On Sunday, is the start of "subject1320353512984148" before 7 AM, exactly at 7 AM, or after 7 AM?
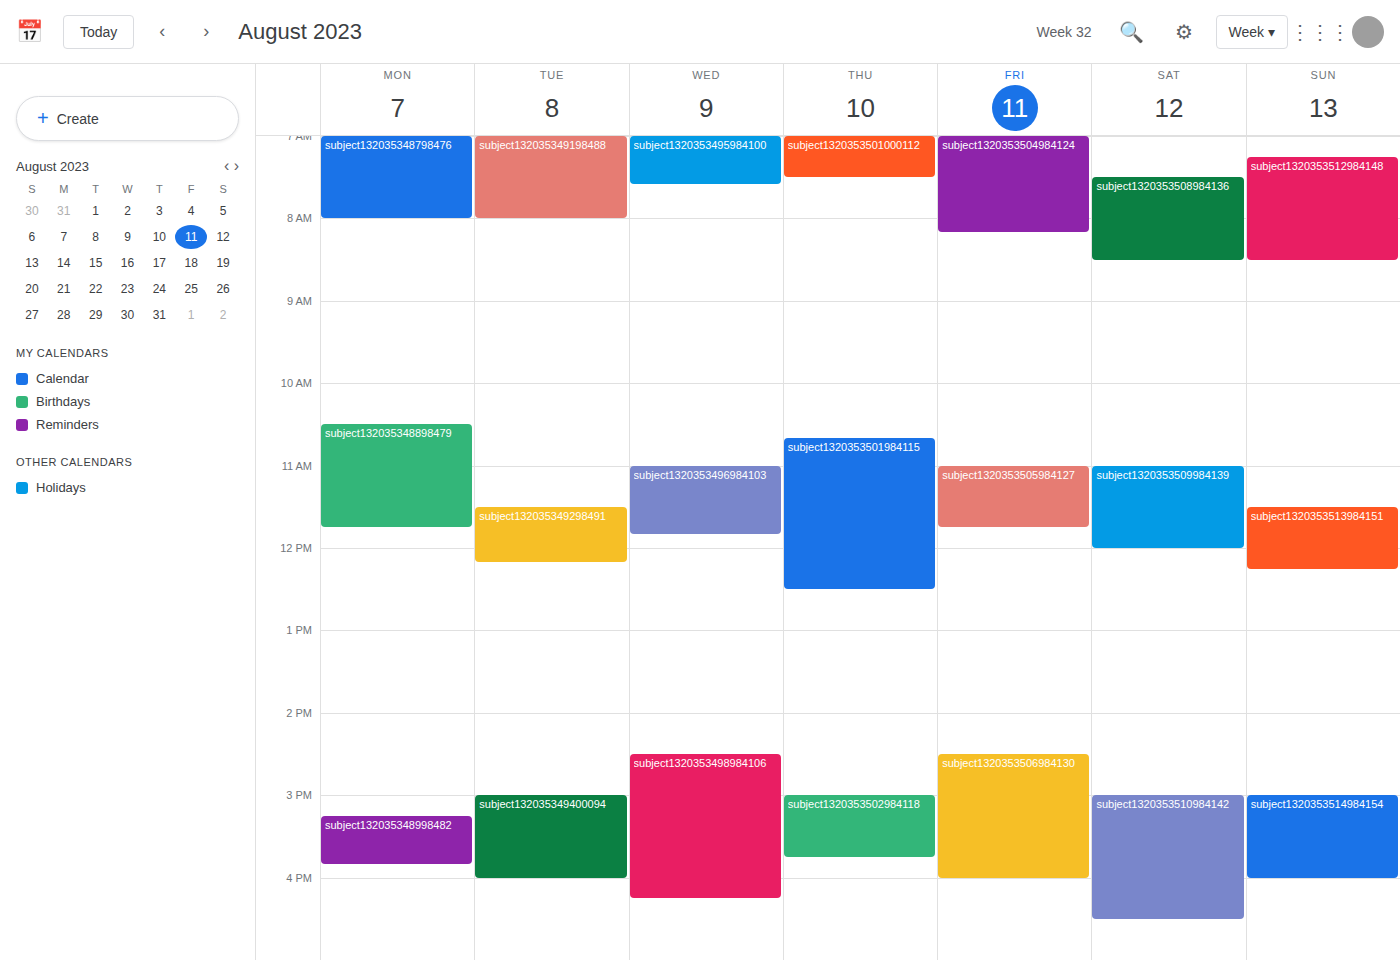
7:15 AM -- after 7 AM, 15 minutes below the 7 AM line.